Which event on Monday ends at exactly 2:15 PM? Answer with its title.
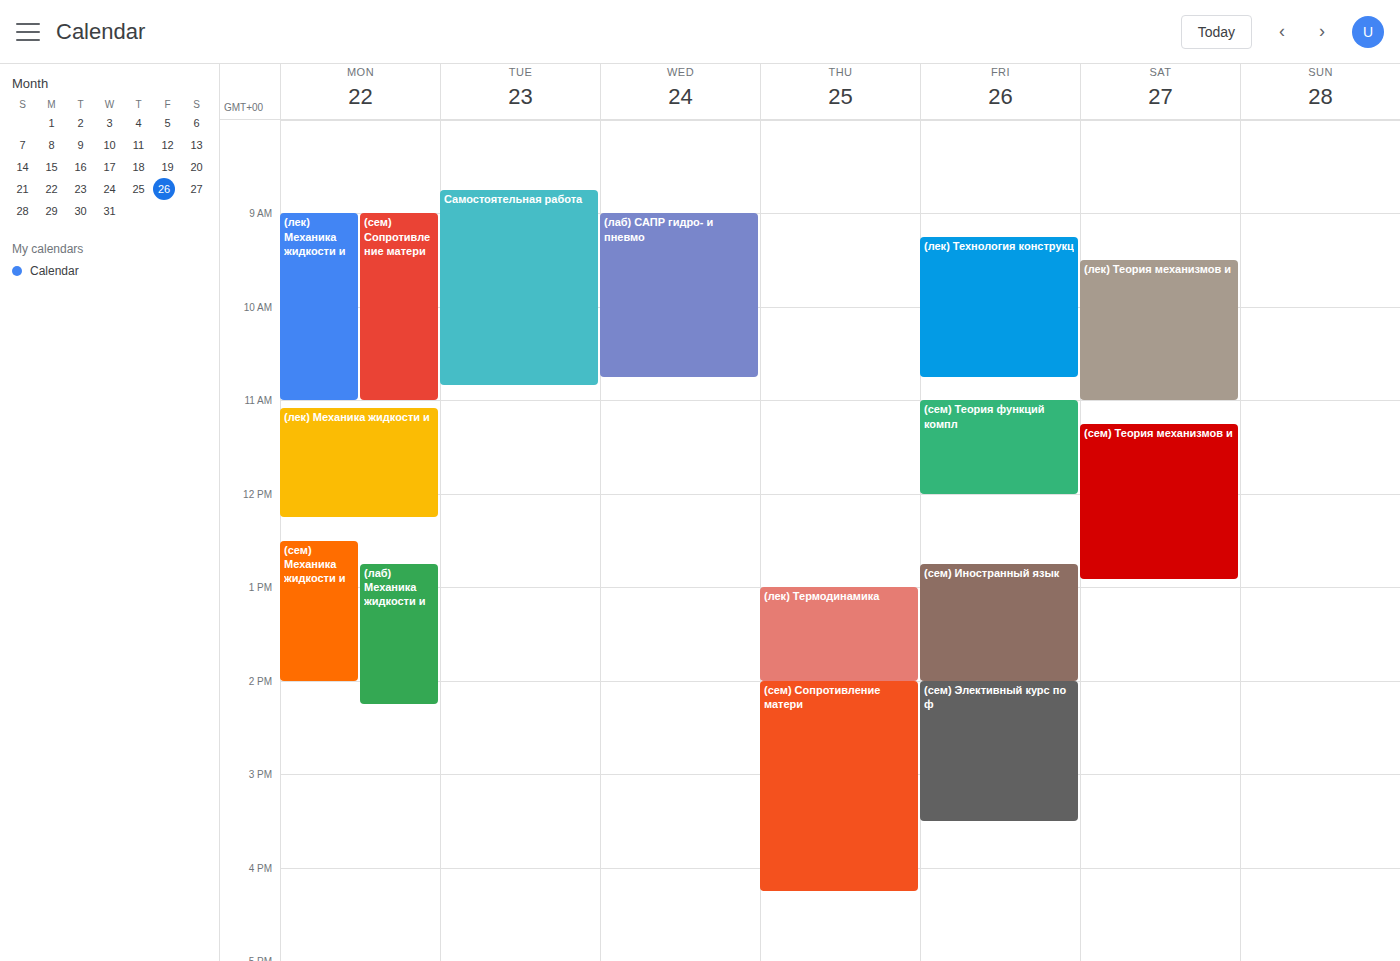
"(лаб) Механика жидкости и"